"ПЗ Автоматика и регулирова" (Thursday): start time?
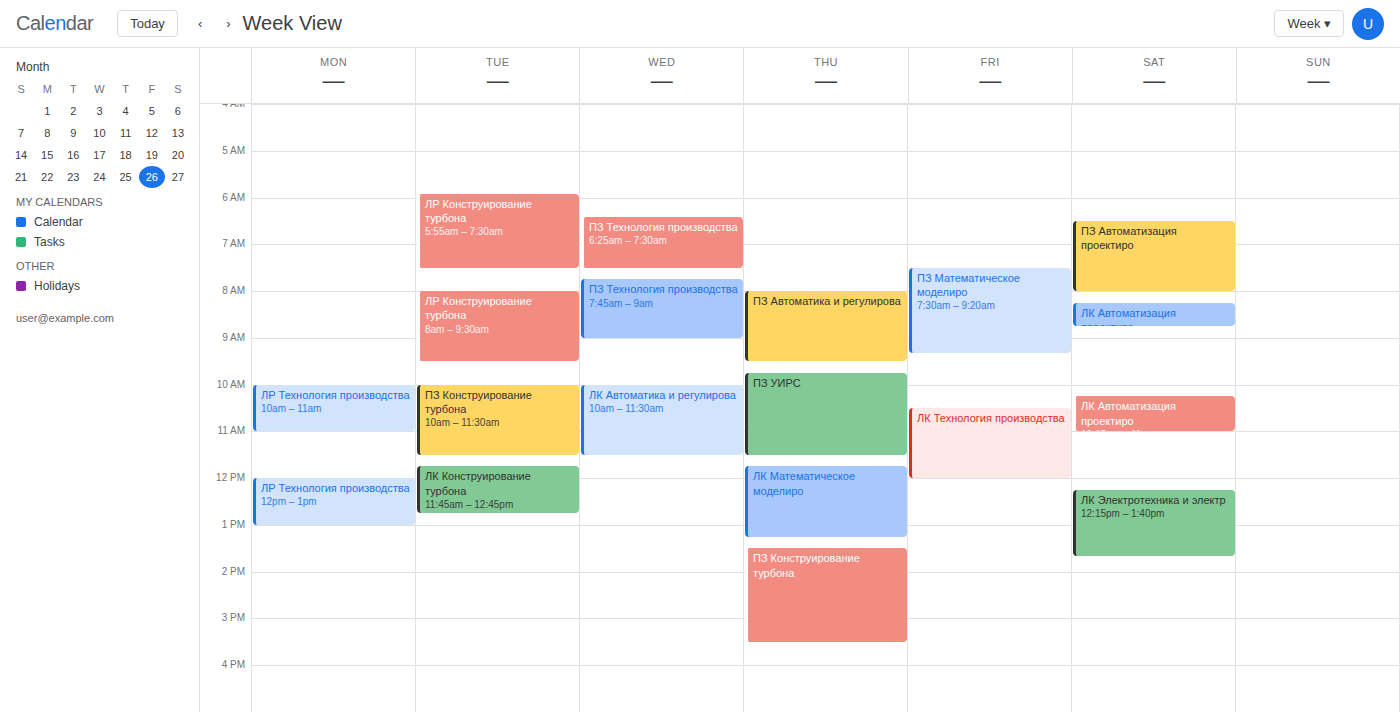
08:00